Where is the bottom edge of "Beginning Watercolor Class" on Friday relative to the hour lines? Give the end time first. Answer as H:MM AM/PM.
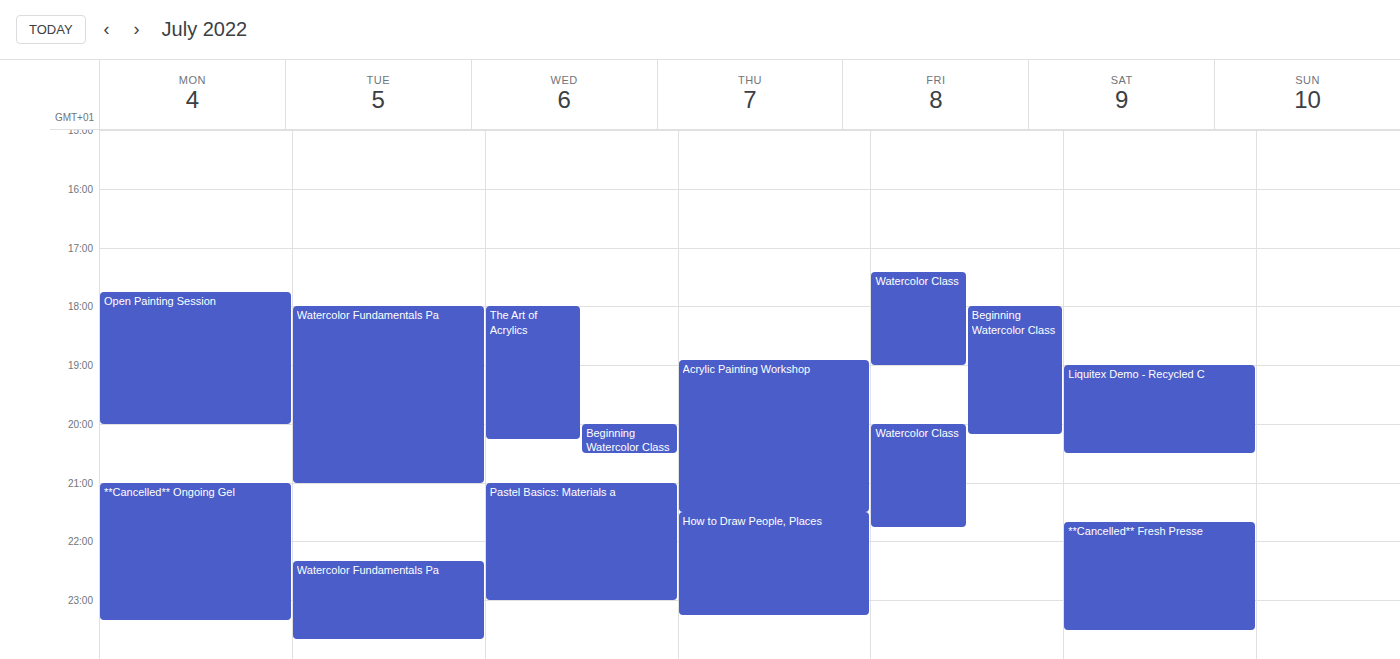
8:10 PM -- neither: 10 minutes below the 8 PM line and 50 minutes above the 9 PM line.